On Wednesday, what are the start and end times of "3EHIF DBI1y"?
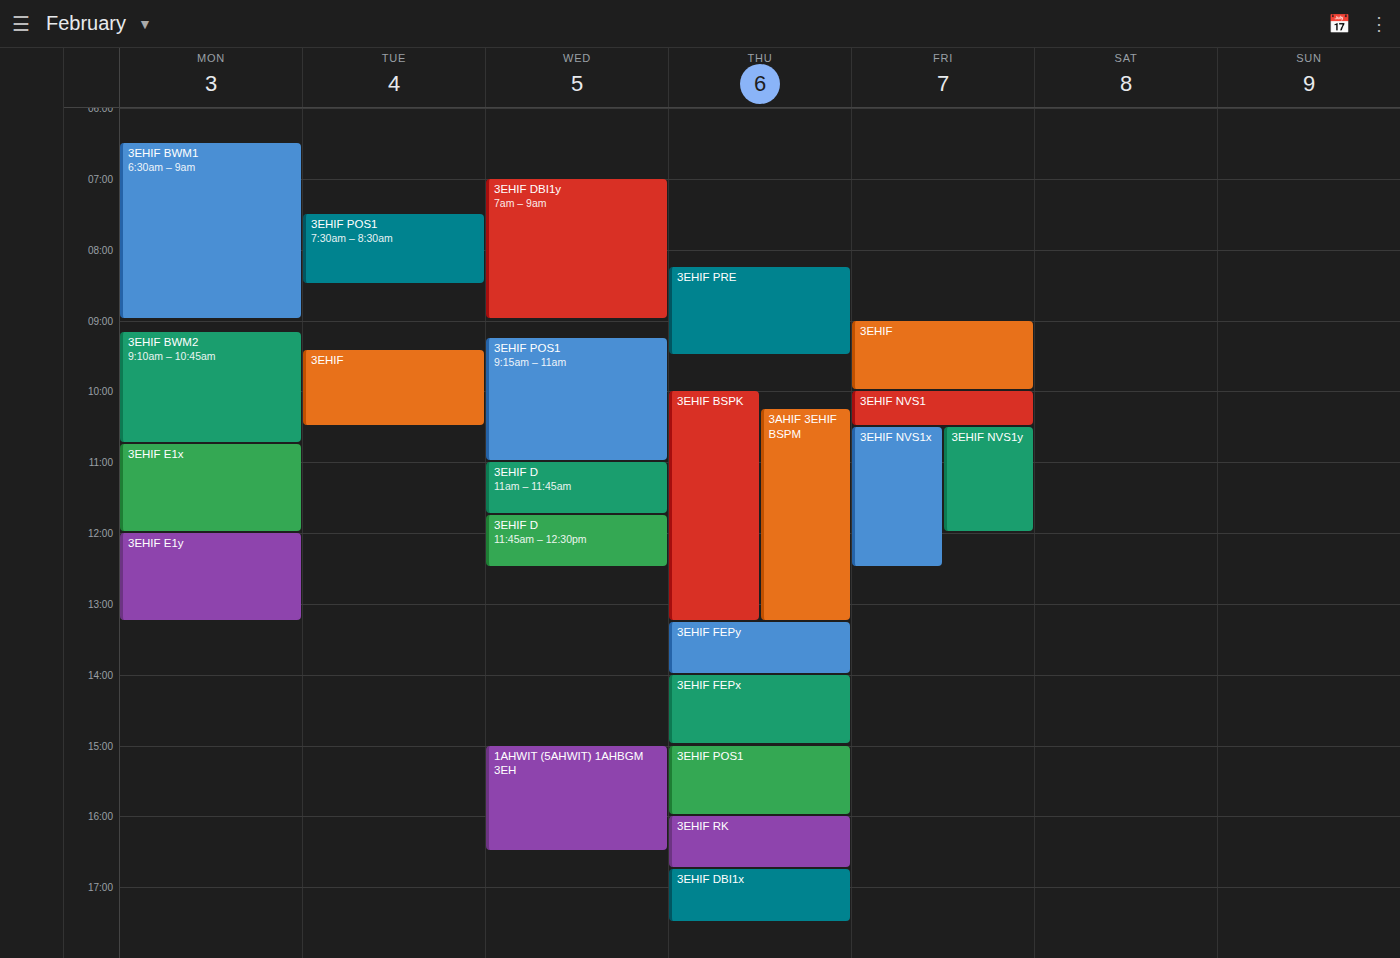
7:00 AM to 9:00 AM